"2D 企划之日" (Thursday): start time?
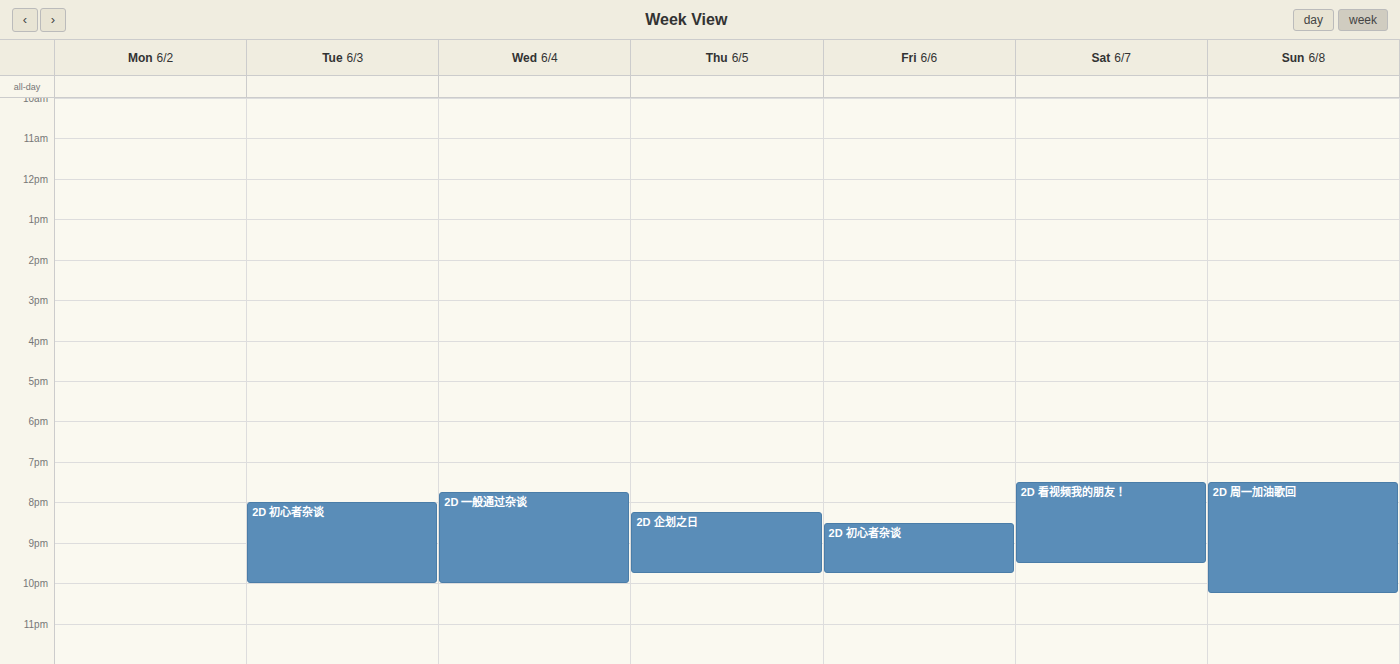
8:15 PM